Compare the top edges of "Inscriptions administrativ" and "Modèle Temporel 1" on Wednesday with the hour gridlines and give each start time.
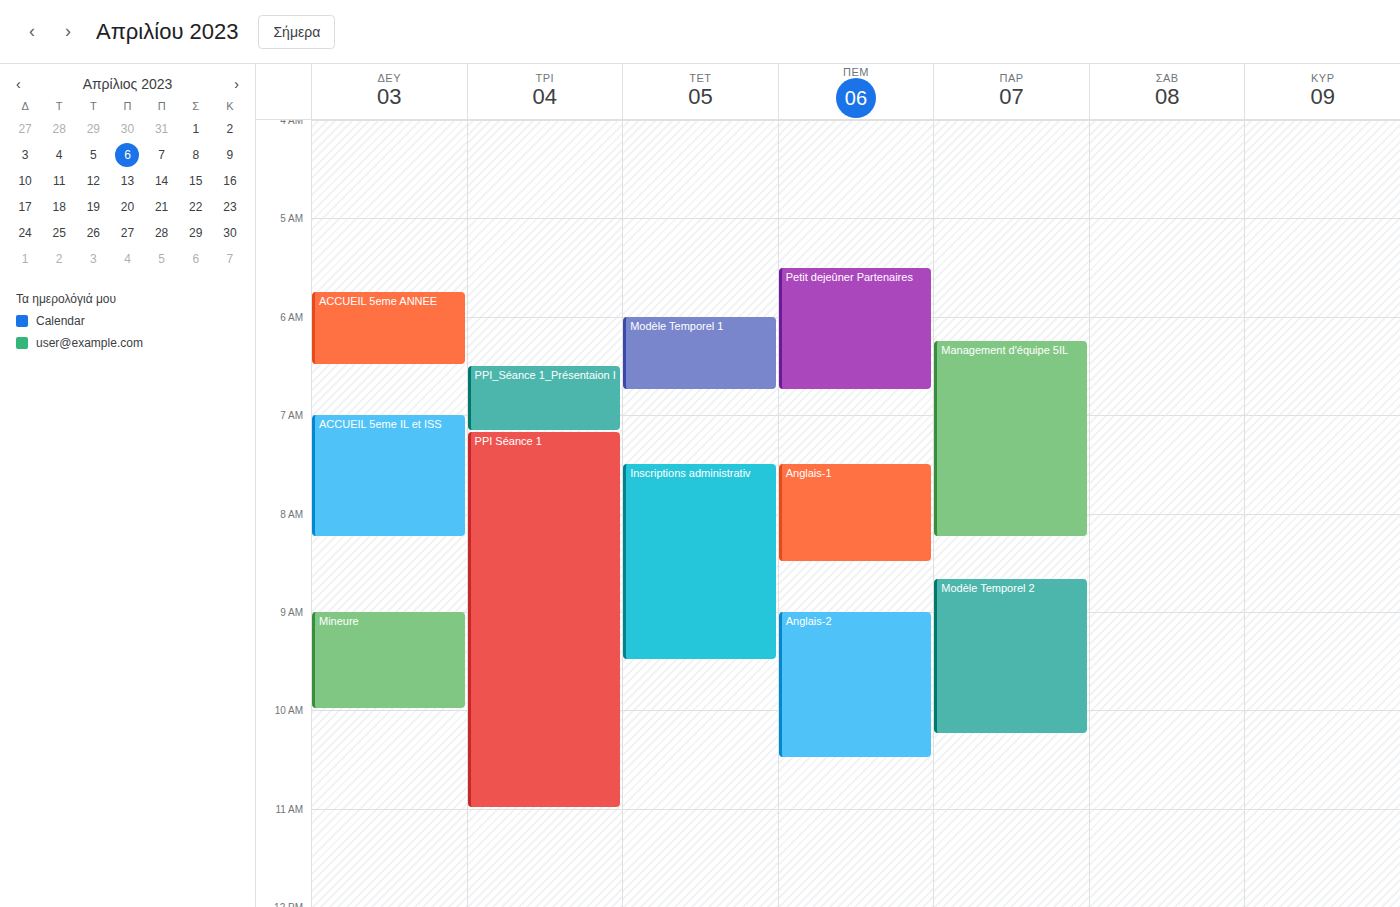
"Inscriptions administrativ": 7:30 AM, halfway between the 7 AM and 8 AM lines. "Modèle Temporel 1": 6:00 AM, exactly on the 6 AM line.